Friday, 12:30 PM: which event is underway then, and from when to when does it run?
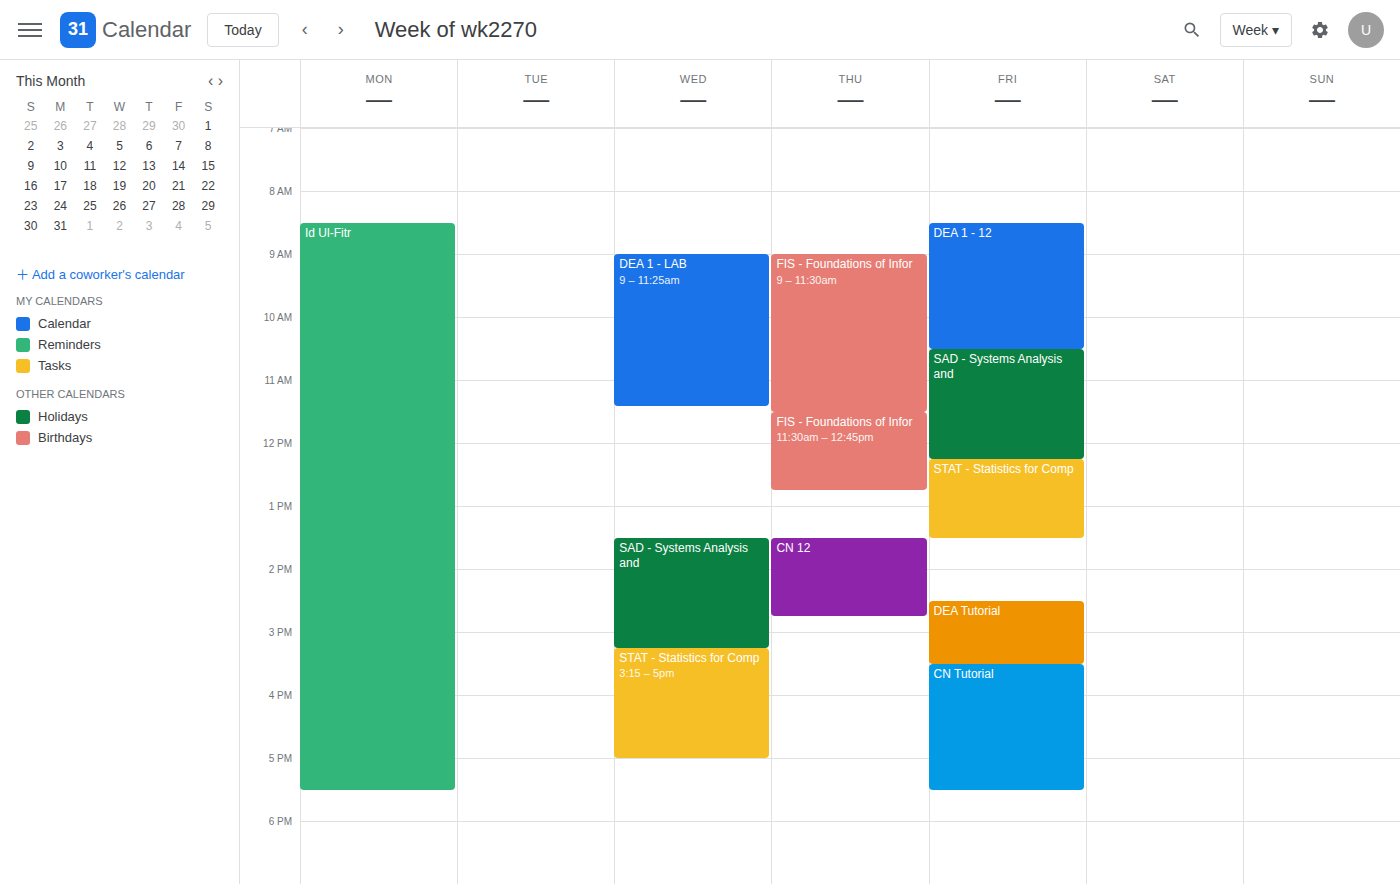
"STAT - Statistics for Comp", 12:15 PM to 1:30 PM